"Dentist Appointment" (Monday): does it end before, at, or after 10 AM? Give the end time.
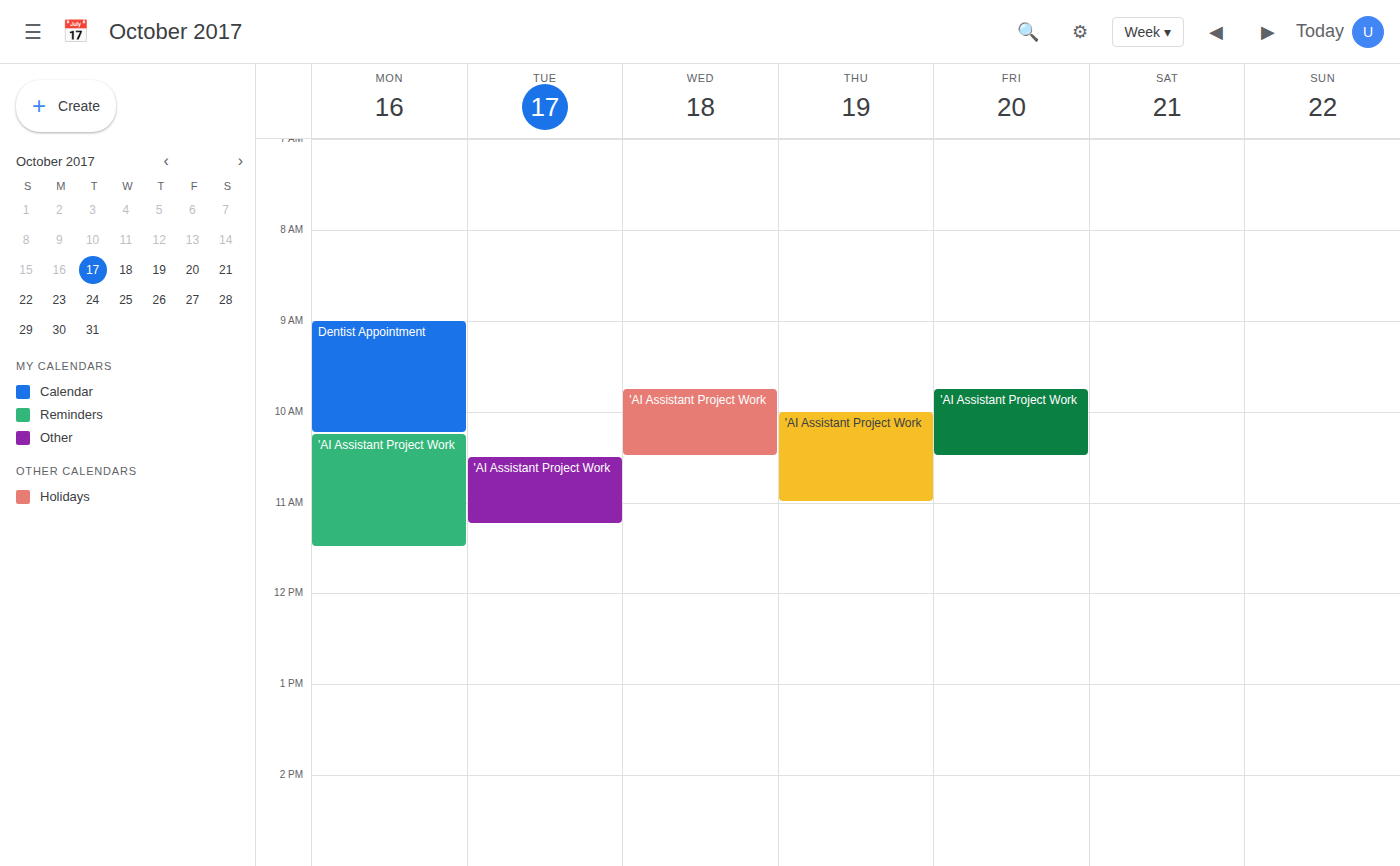
10:15 AM -- after 10 AM, 15 minutes below the 10 AM line.